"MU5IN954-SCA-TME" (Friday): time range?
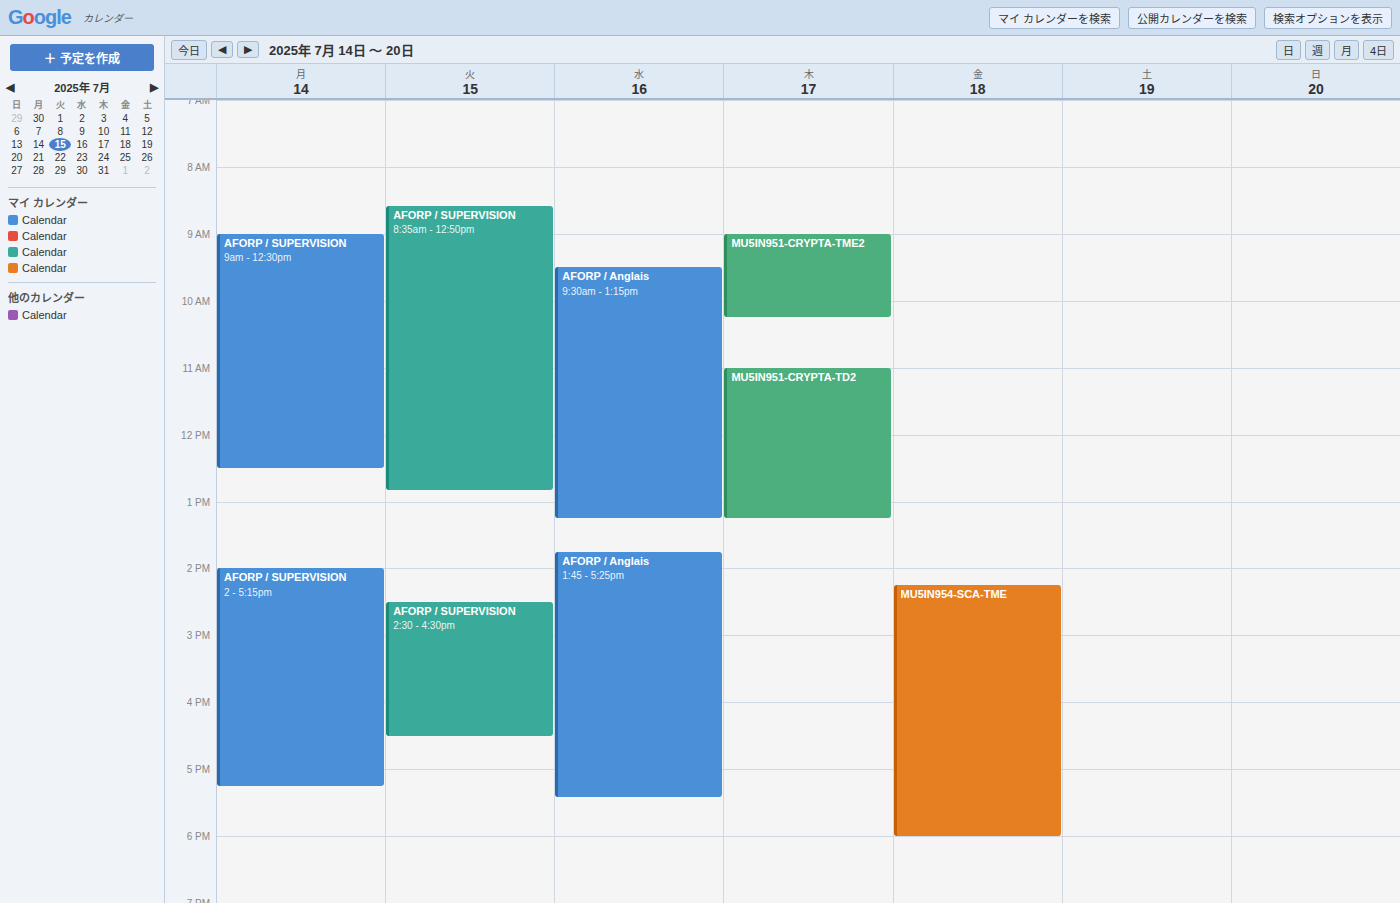
2:15 PM to 6:00 PM